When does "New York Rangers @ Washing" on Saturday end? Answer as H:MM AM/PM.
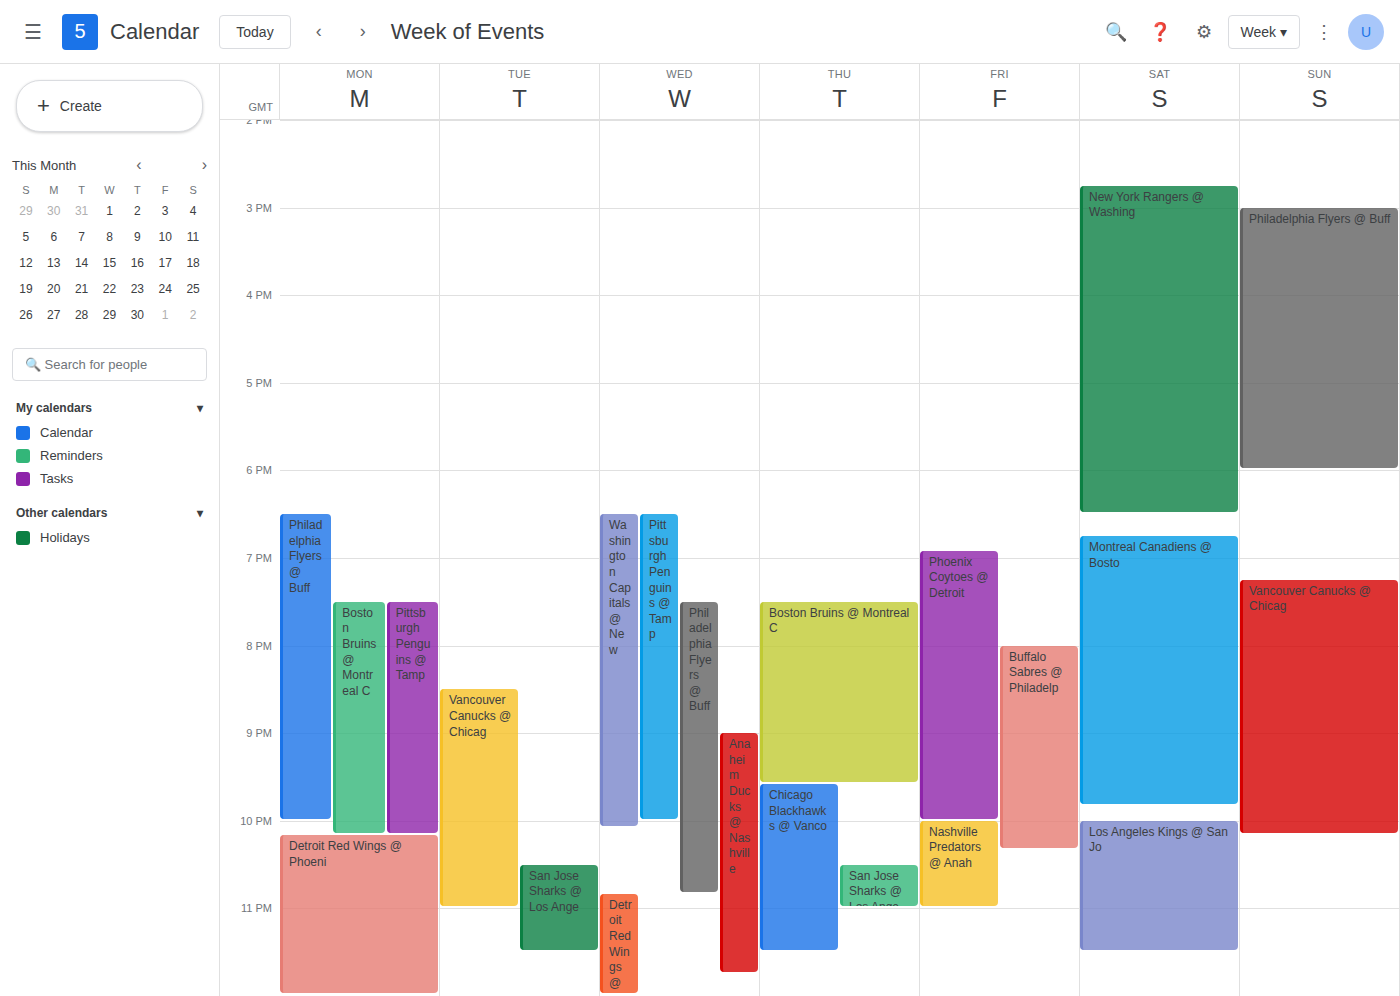
6:30 PM